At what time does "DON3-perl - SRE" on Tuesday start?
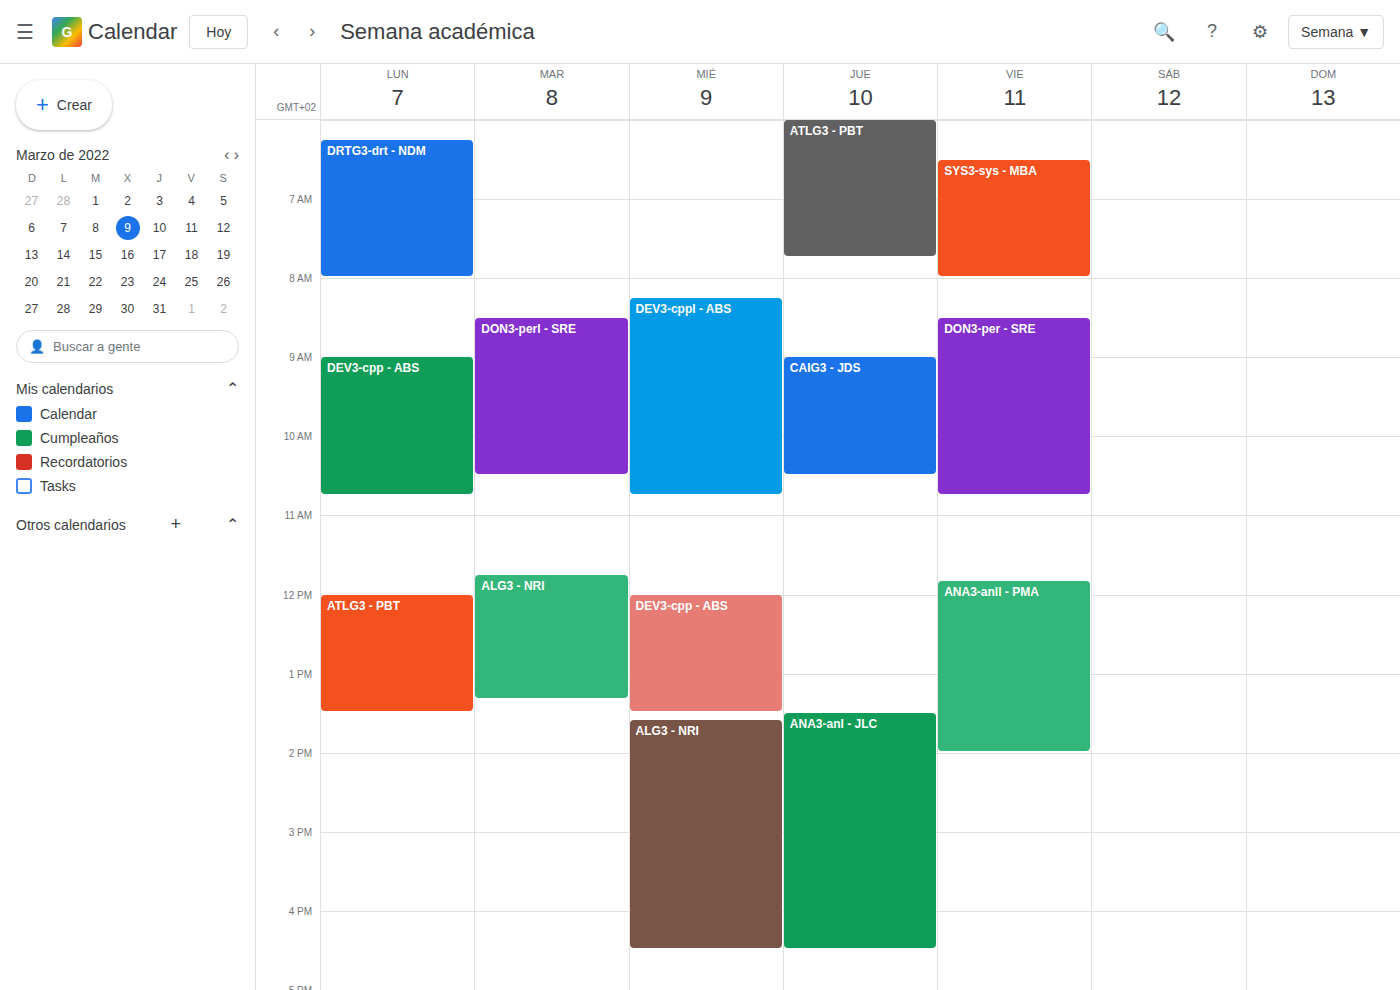
8:30 AM